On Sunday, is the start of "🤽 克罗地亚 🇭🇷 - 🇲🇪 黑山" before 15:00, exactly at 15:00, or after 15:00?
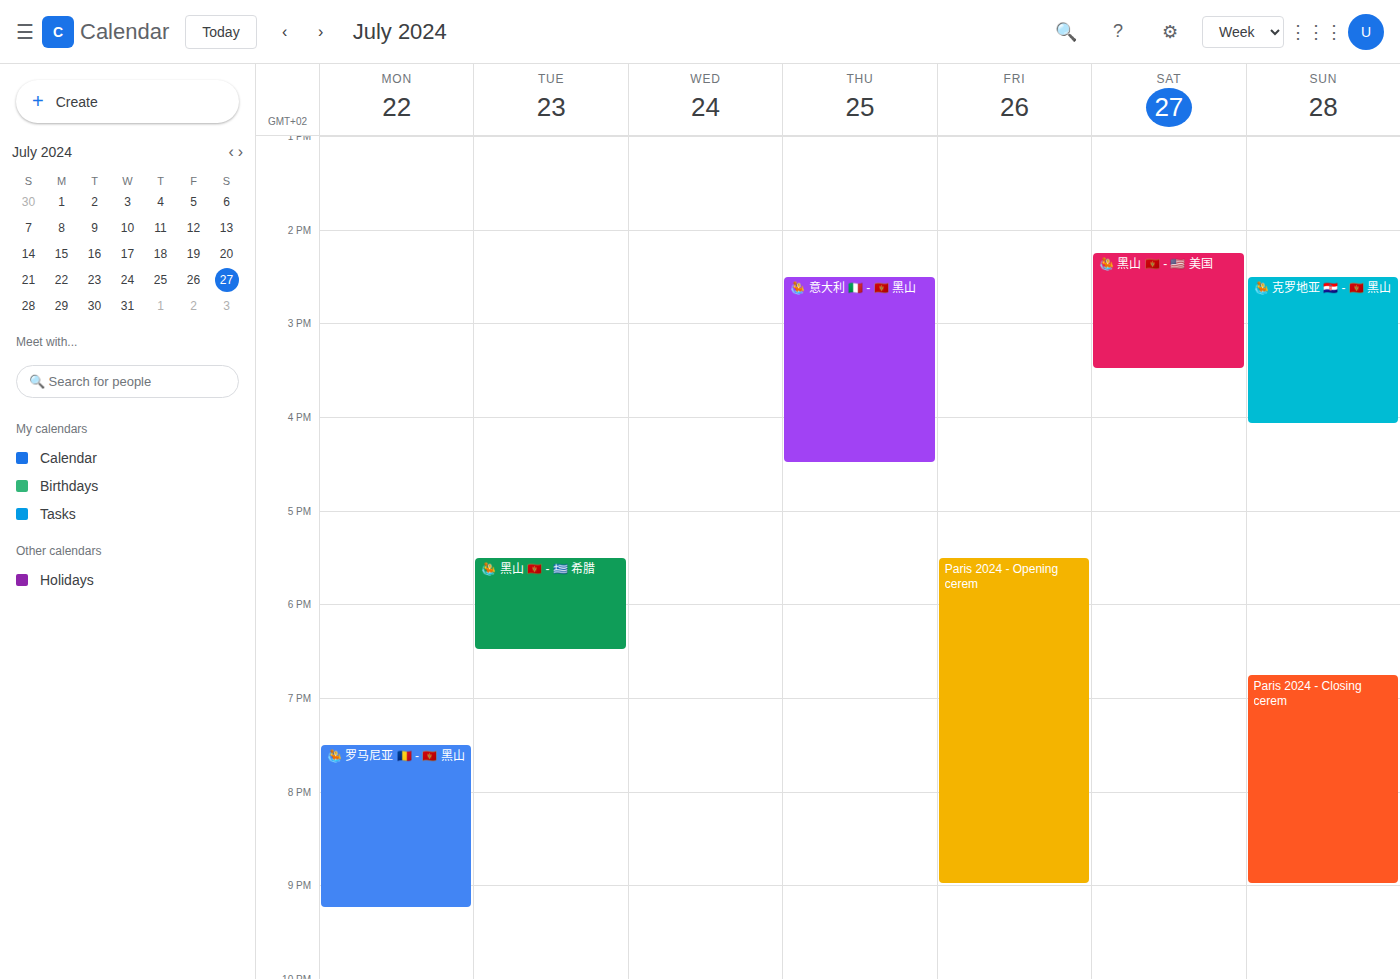
14:30 -- before 15:00, 30 minutes above the 15:00 line.